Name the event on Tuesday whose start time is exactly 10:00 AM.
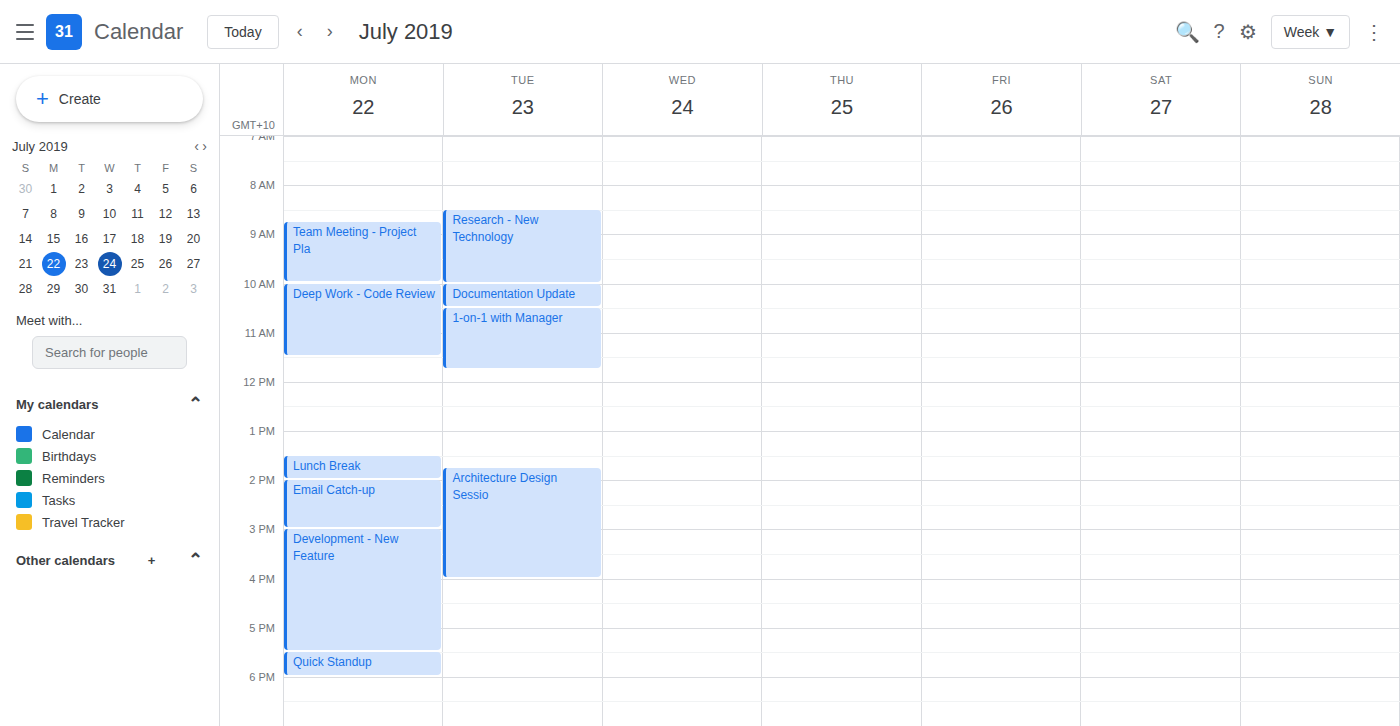
"Documentation Update"